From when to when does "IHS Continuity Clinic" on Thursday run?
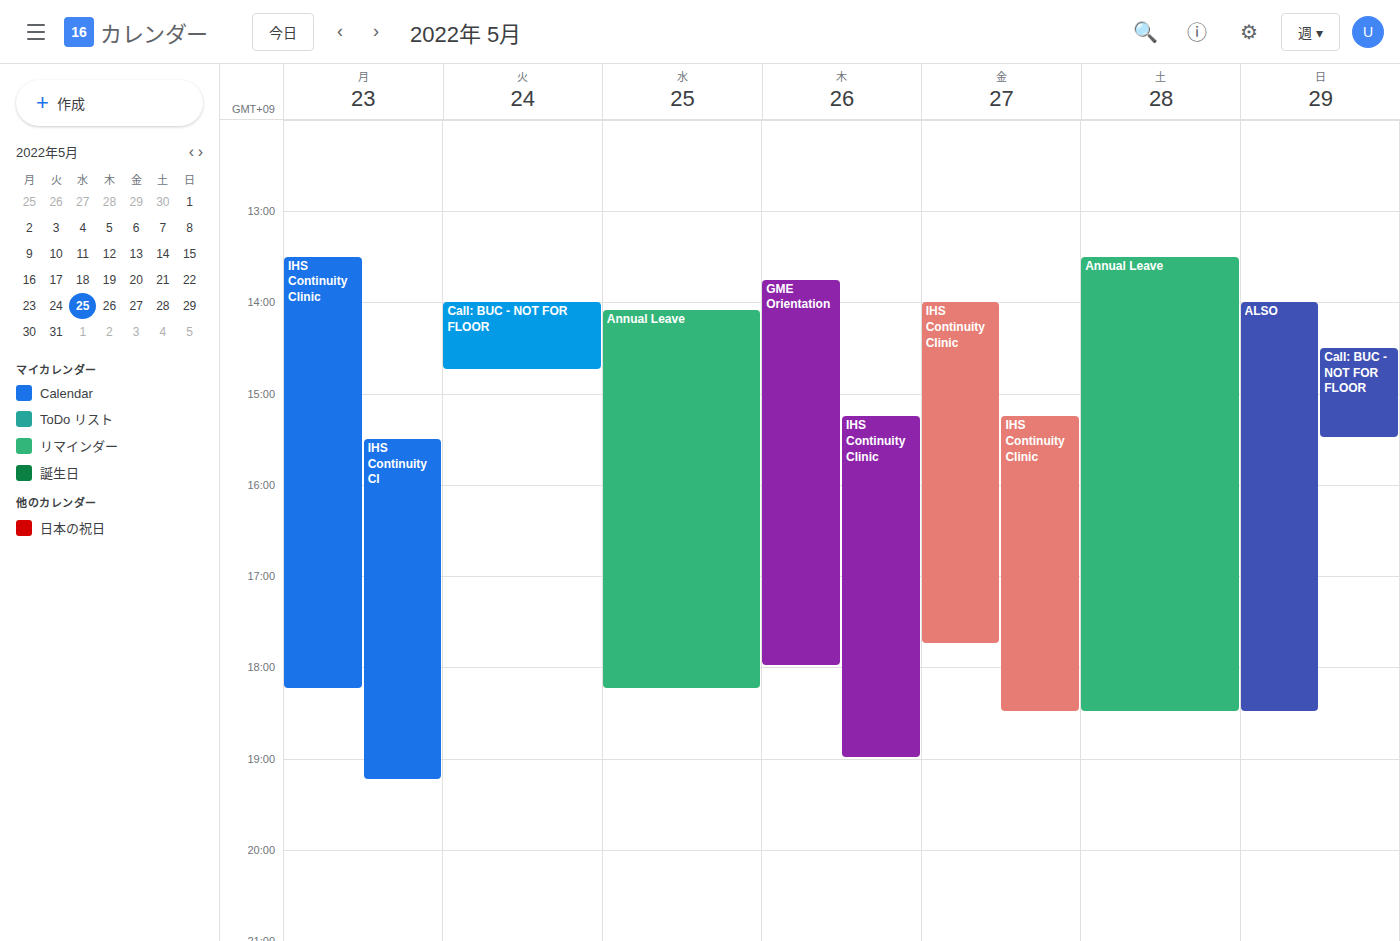
3:15 PM to 7:00 PM